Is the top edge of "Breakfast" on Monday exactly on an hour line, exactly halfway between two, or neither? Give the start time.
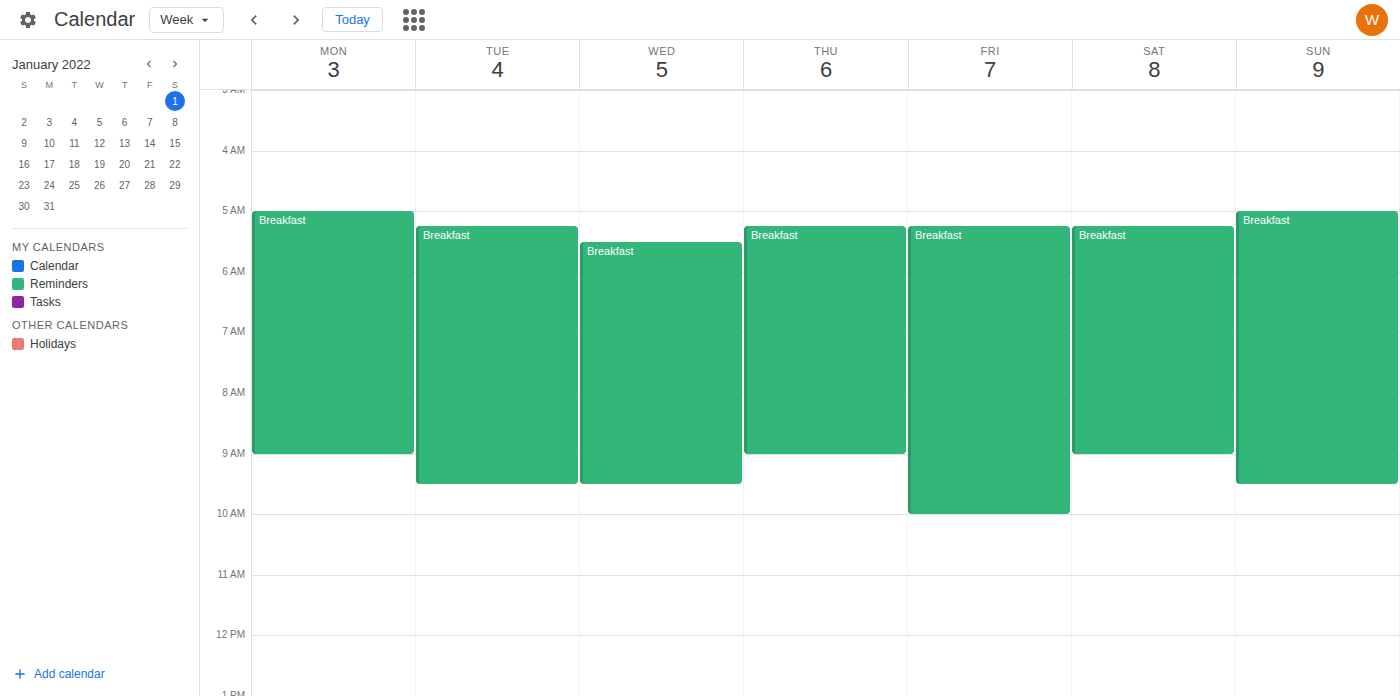
5:00 AM -- exactly on the 5 AM line.